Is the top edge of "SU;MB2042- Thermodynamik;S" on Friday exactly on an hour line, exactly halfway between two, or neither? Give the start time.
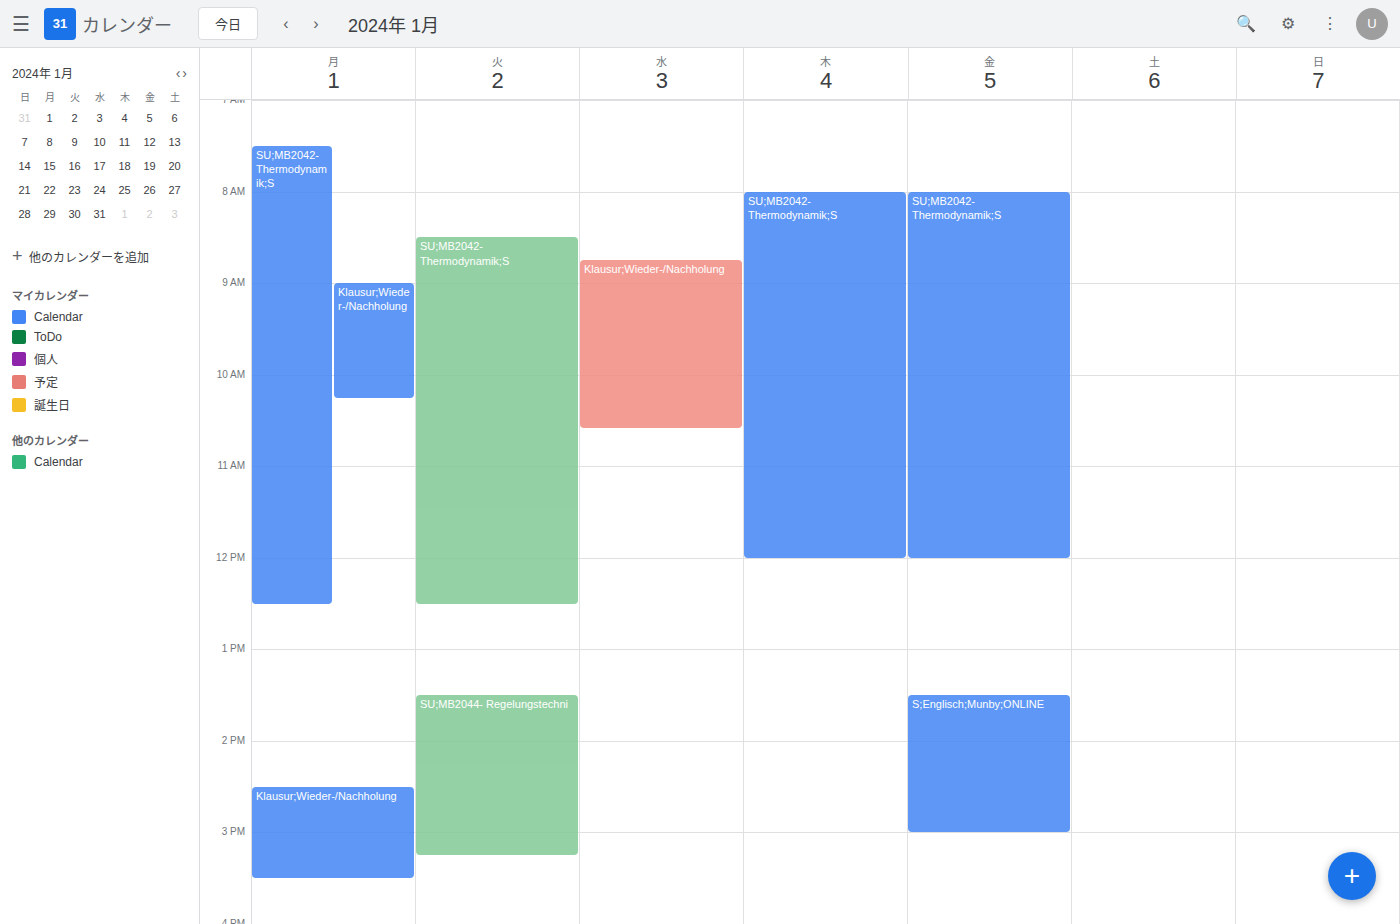
8:00 AM -- exactly on the 8 AM line.